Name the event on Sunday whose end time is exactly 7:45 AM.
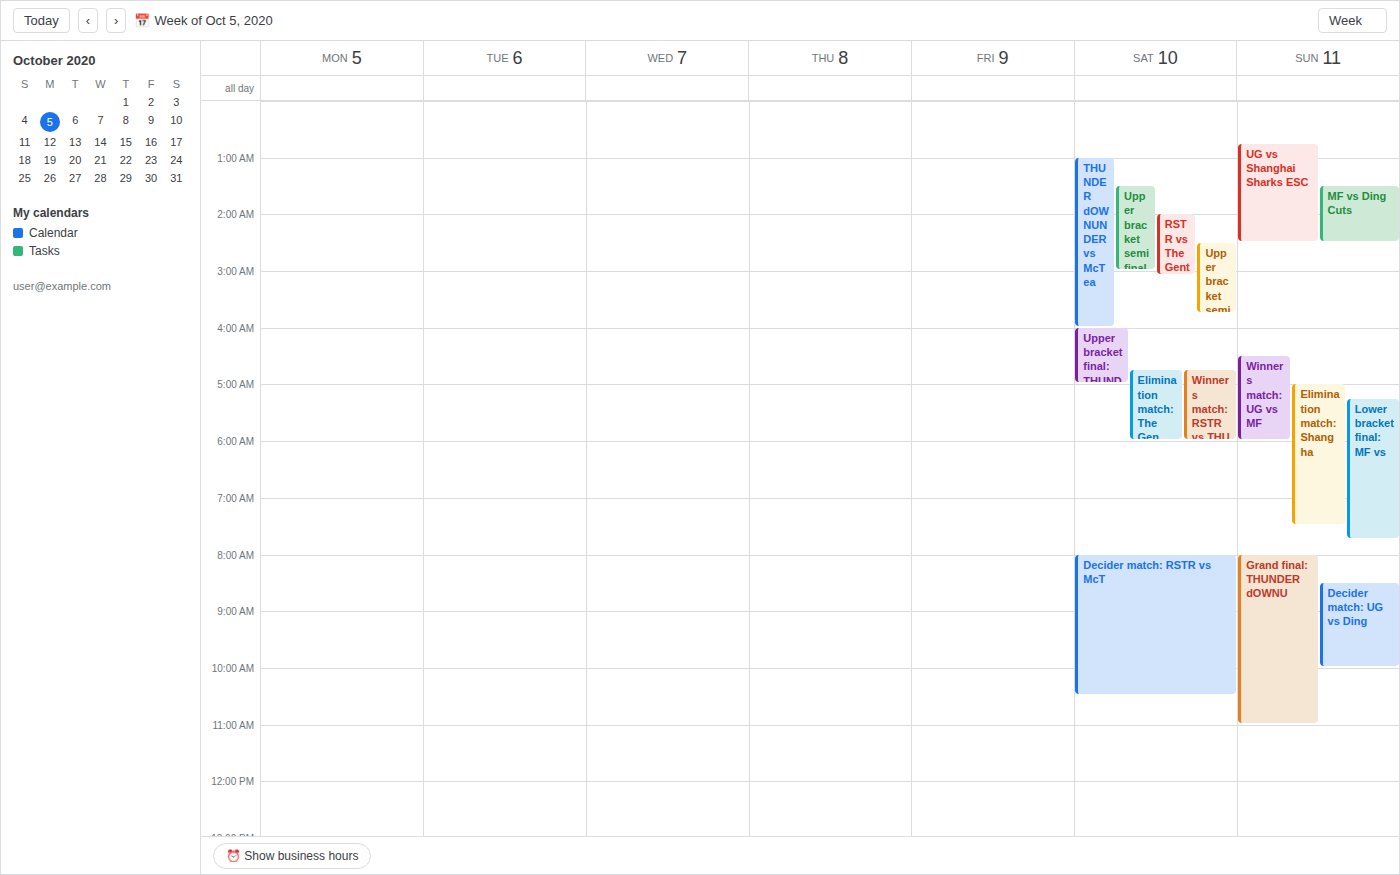
"Lower bracket final: MF vs"